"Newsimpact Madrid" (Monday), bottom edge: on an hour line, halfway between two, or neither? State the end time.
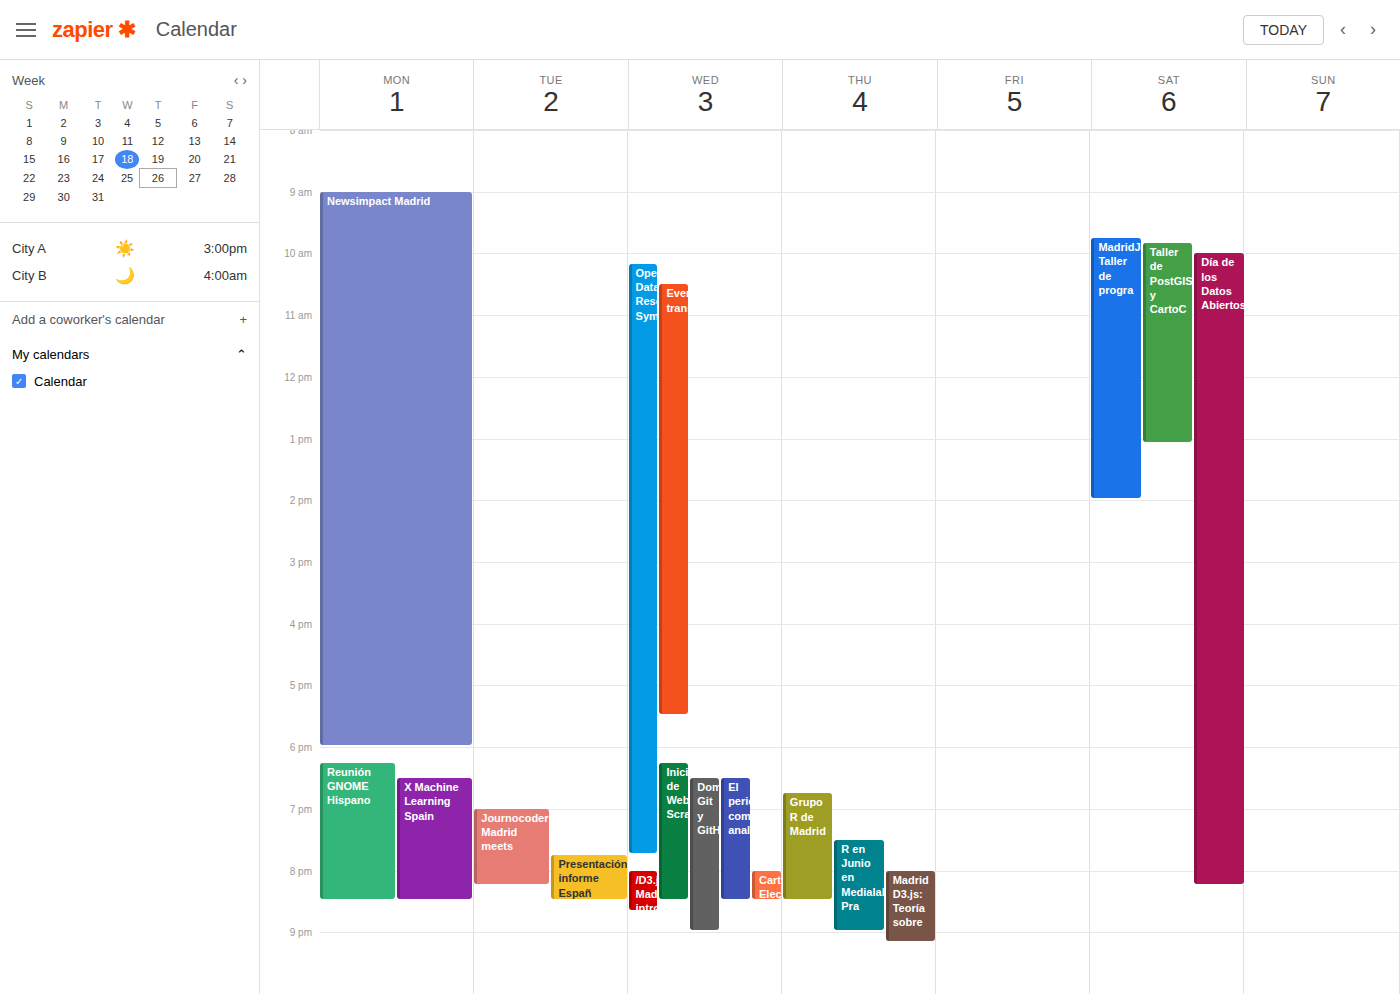
6:00 PM -- exactly on the 6 PM line.